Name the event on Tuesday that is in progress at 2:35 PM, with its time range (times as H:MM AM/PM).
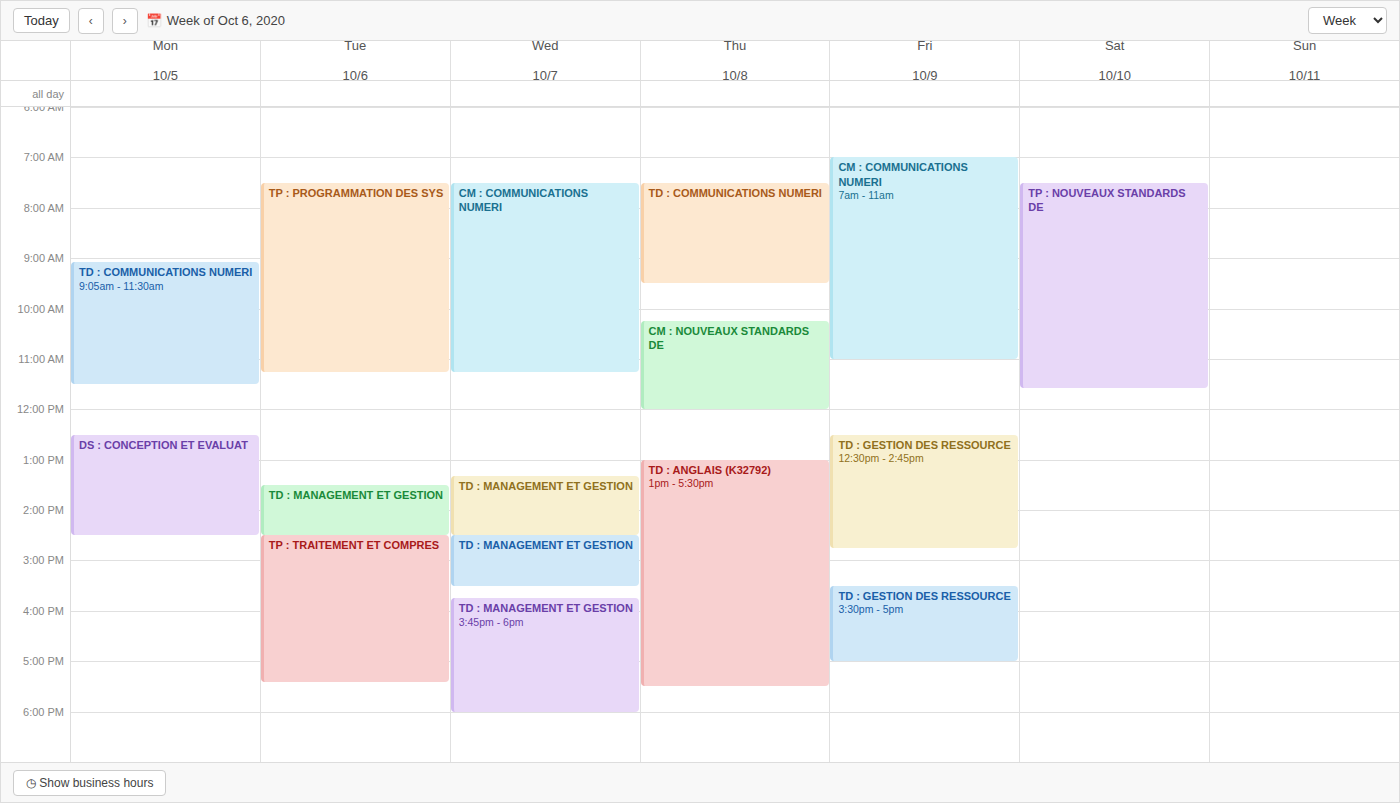
"TP : TRAITEMENT ET COMPRES", 2:30 PM to 5:25 PM